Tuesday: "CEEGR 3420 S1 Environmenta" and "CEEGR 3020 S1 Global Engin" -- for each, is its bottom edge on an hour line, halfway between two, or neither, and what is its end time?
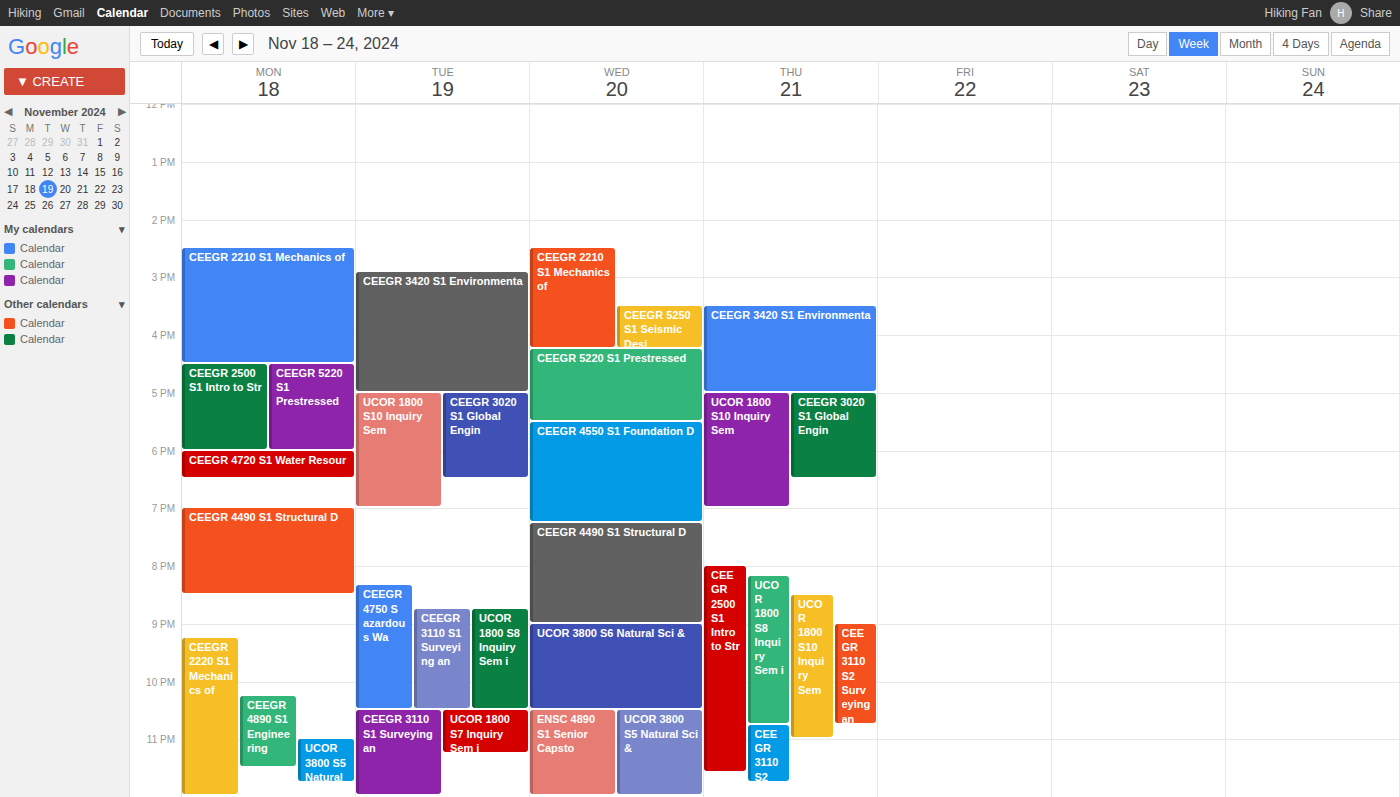
"CEEGR 3420 S1 Environmenta": 5:00 PM, exactly on the 5 PM line. "CEEGR 3020 S1 Global Engin": 6:30 PM, halfway between the 6 PM and 7 PM lines.